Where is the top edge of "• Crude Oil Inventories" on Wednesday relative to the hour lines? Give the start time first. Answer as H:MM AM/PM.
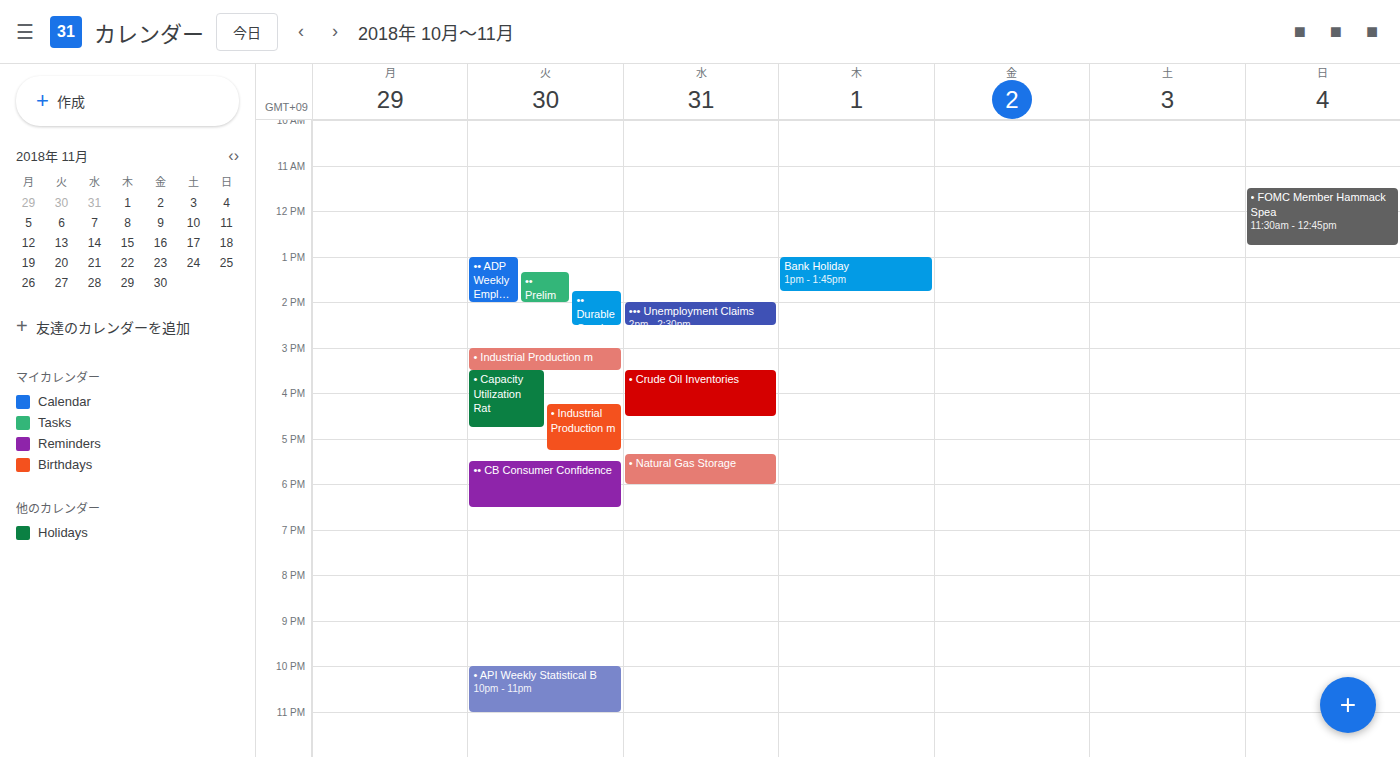
3:30 PM -- halfway between the 3 PM and 4 PM lines.